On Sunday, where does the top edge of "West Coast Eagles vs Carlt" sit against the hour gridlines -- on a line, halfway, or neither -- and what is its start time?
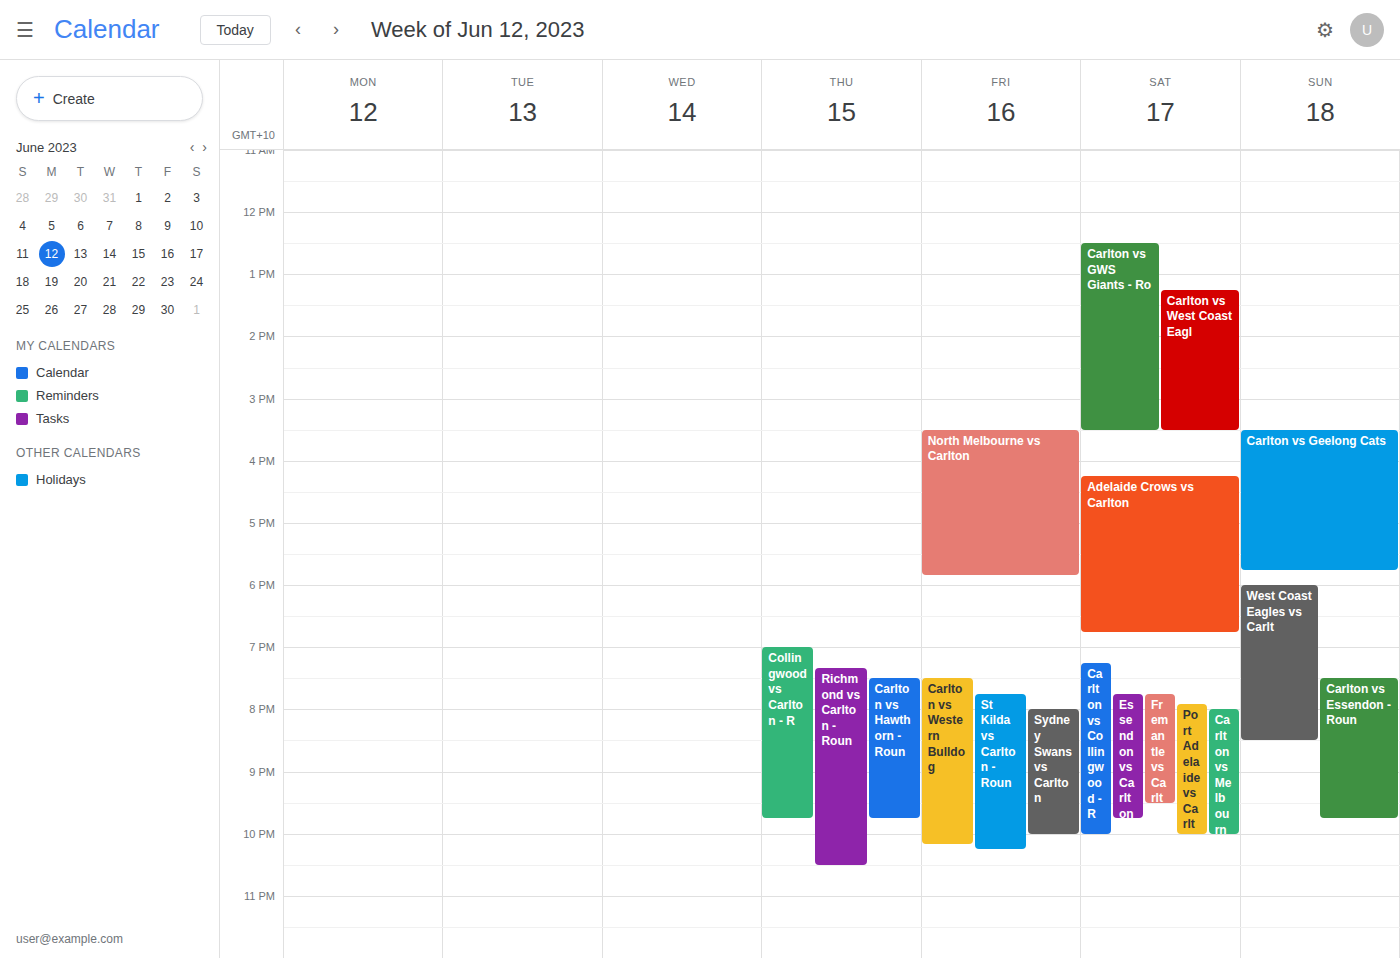
18:00 -- exactly on the 18:00 line.